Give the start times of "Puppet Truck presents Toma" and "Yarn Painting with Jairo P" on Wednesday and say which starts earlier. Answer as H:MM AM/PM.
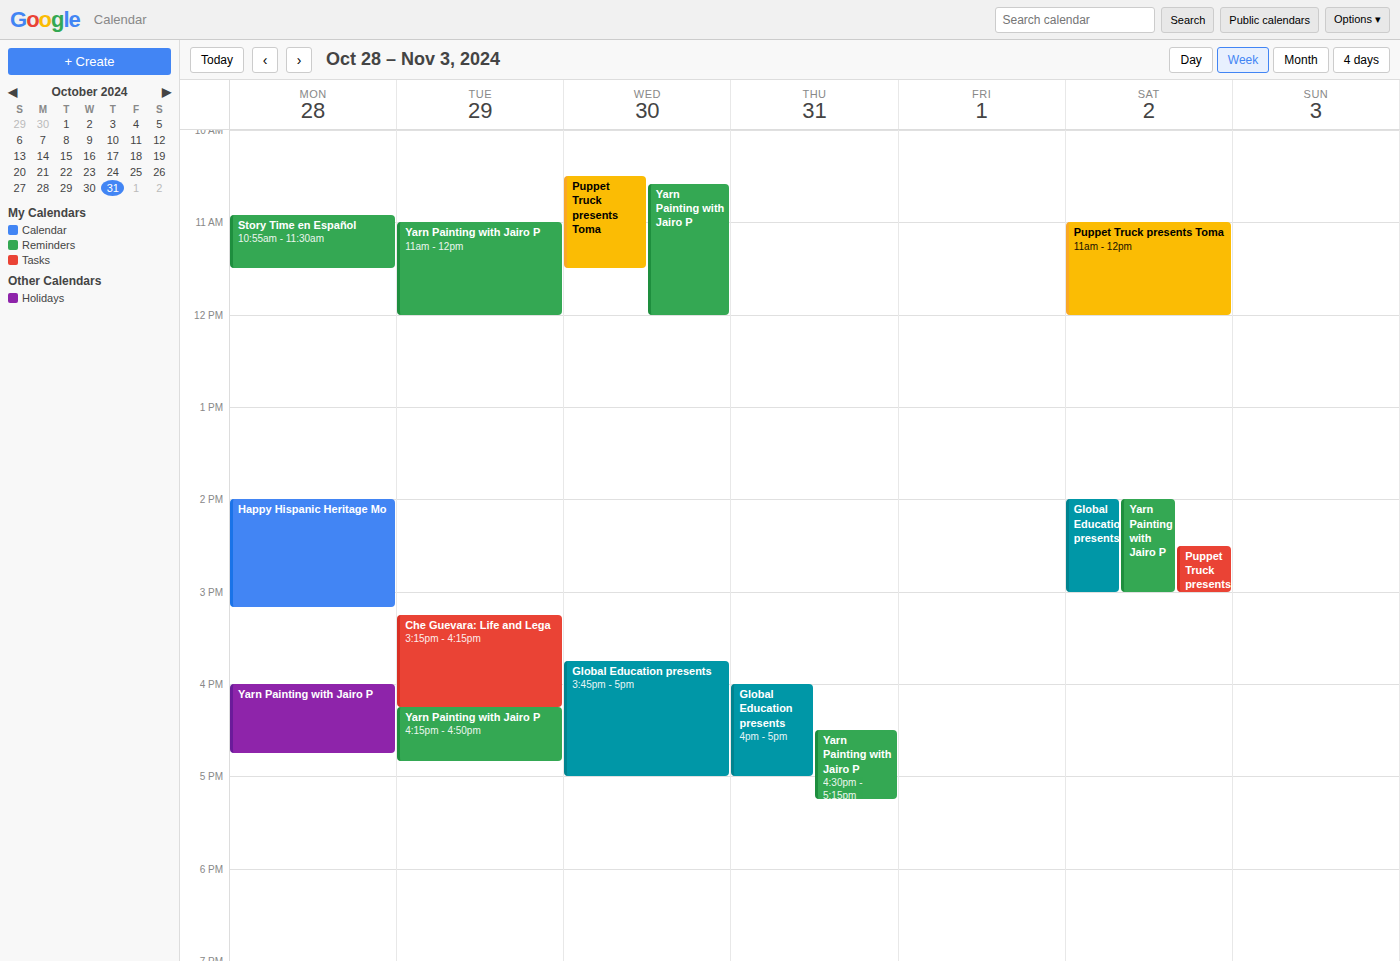
"Puppet Truck presents Toma" 10:30 AM; "Yarn Painting with Jairo P" 10:35 AM.